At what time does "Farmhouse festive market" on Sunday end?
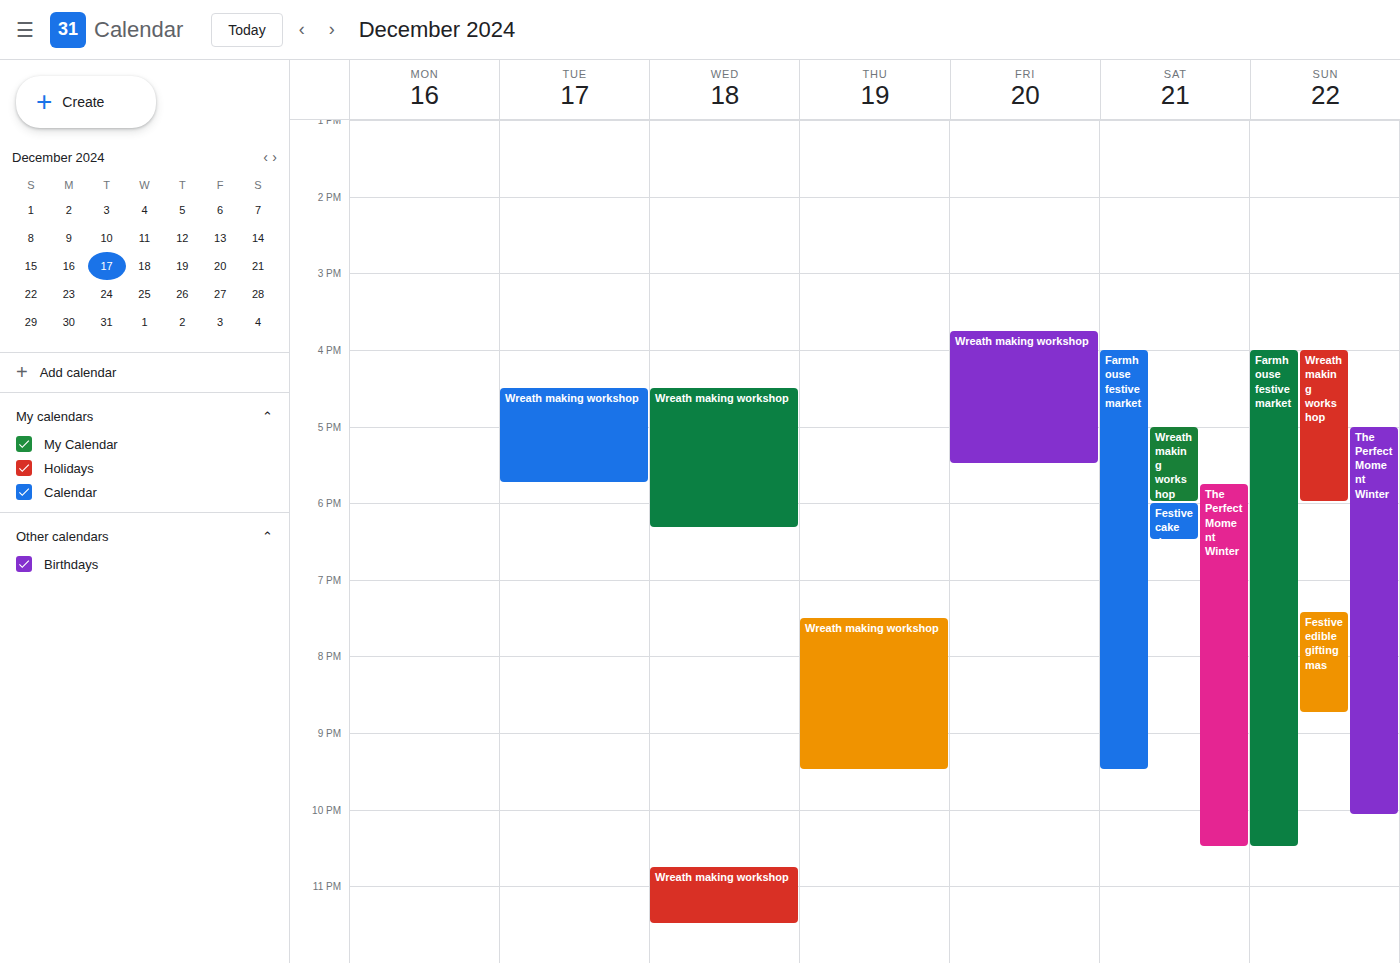
10:30 PM